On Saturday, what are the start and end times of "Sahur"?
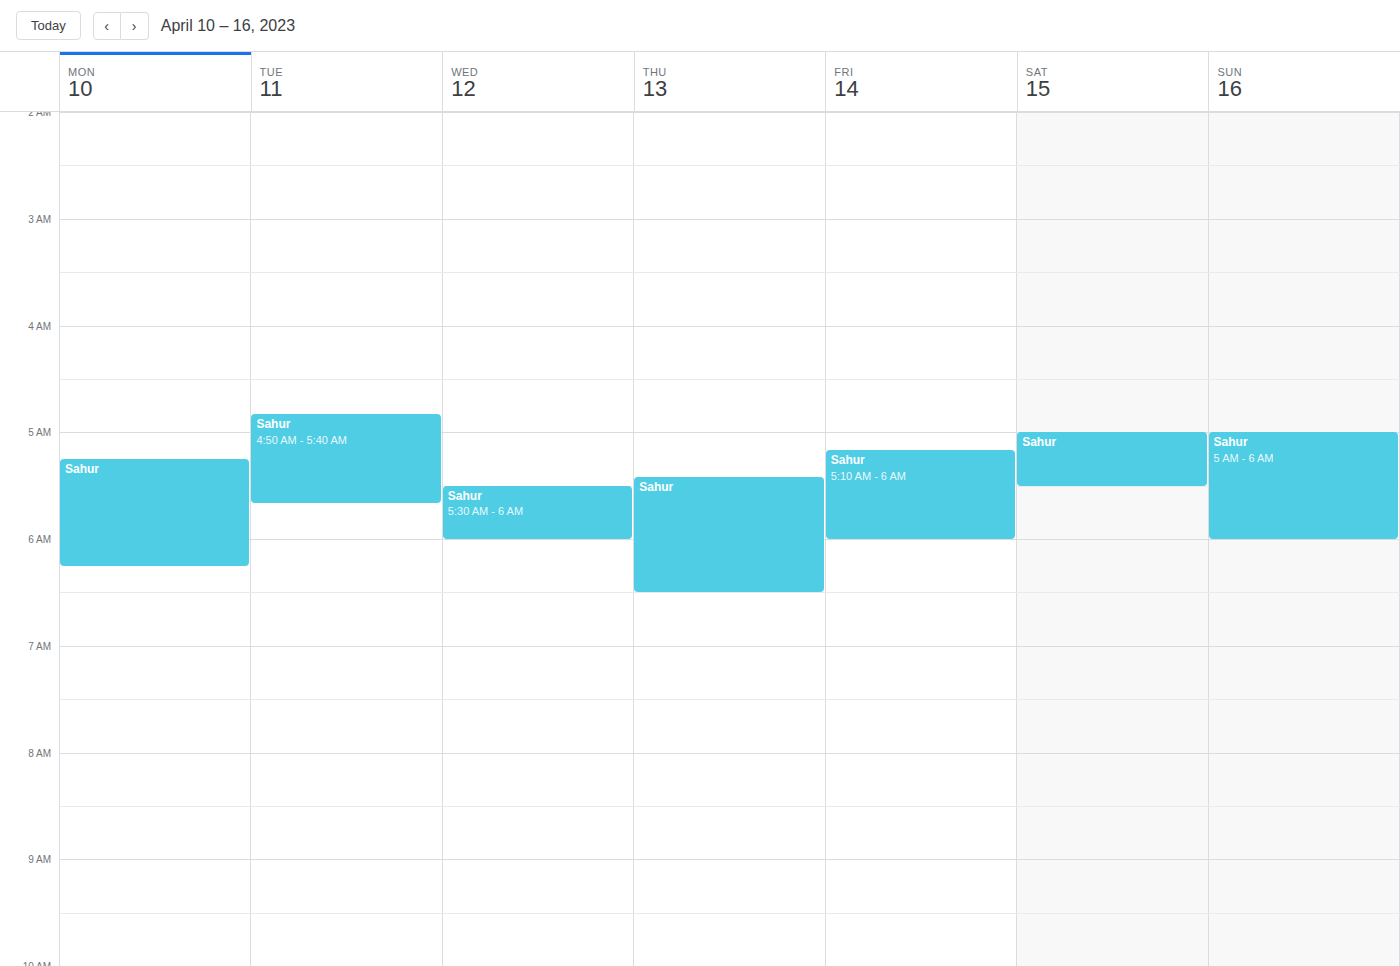
5:00 AM to 5:30 AM